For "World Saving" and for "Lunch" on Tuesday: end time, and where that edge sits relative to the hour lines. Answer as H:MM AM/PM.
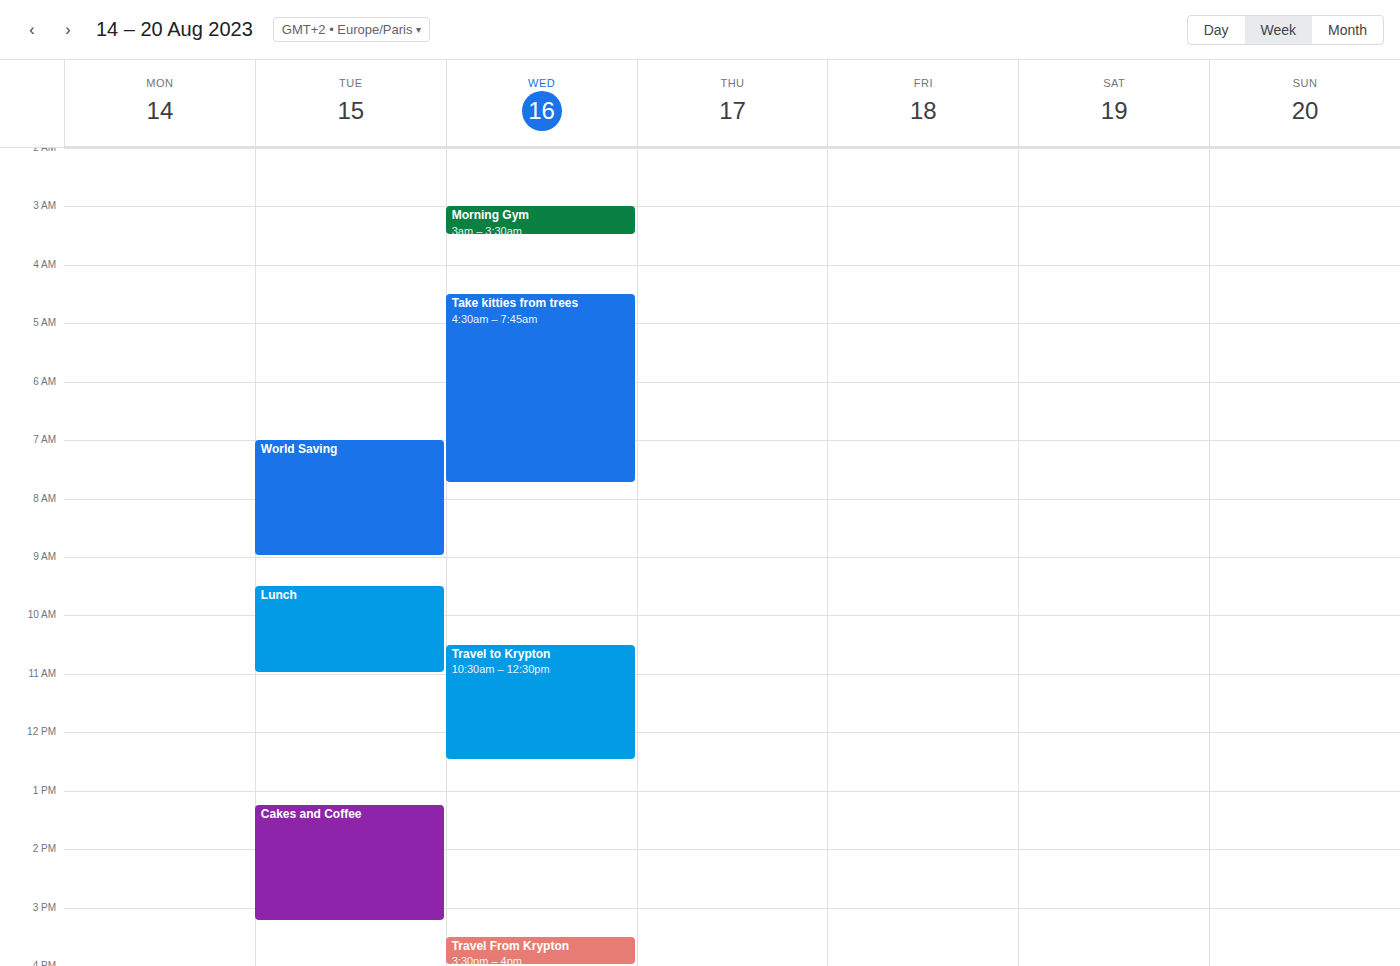
"World Saving": 9:00 AM, exactly on the 9 AM line. "Lunch": 11:00 AM, exactly on the 11 AM line.